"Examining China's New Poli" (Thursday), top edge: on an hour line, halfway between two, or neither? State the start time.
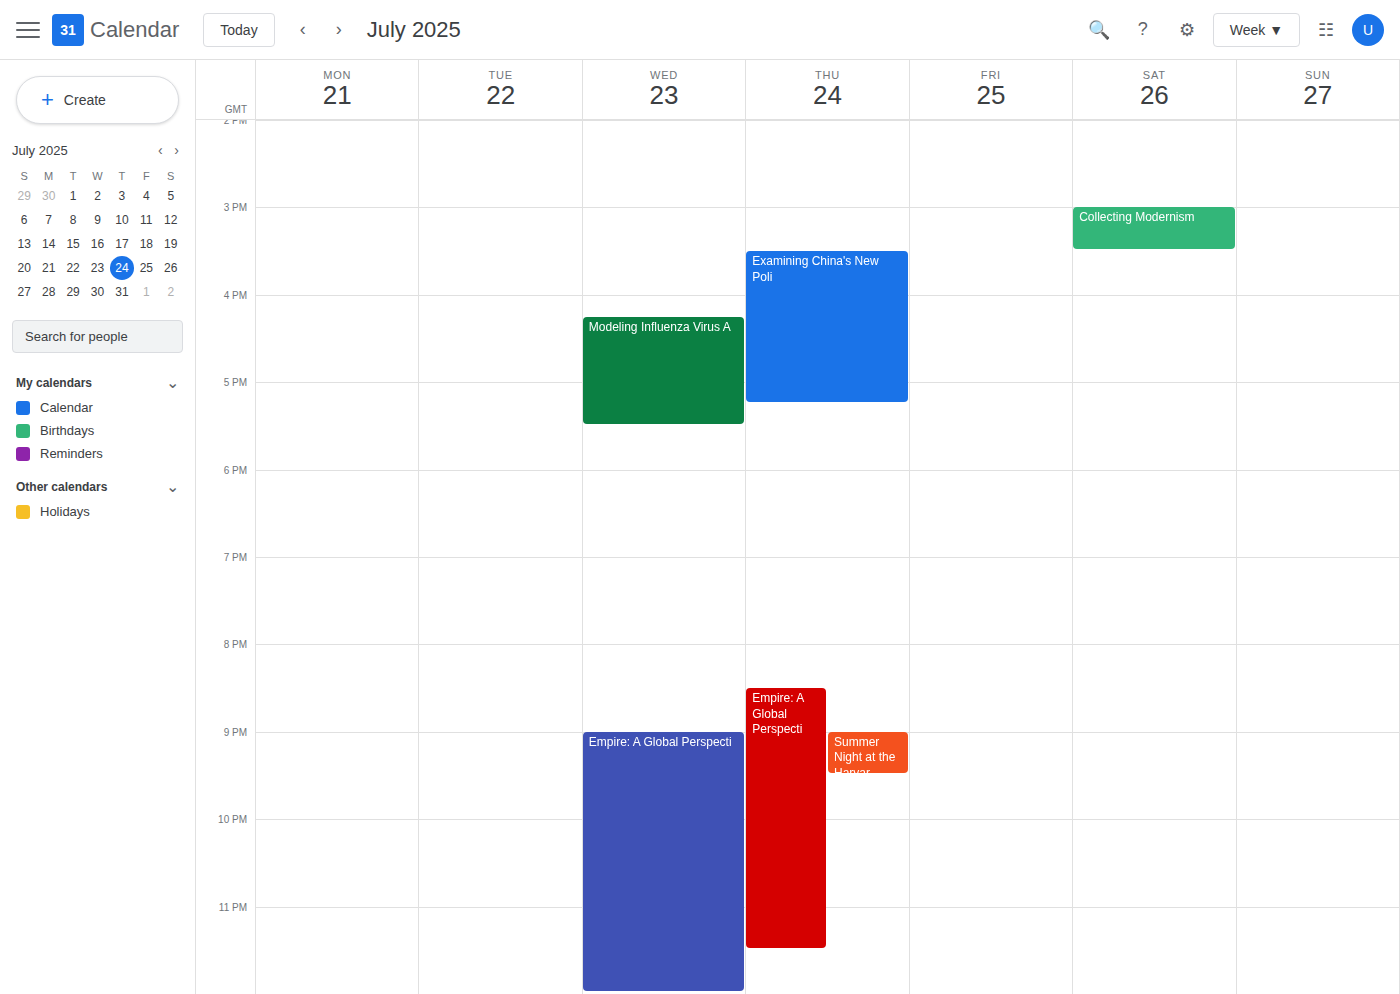
3:30 PM -- halfway between the 3 PM and 4 PM lines.